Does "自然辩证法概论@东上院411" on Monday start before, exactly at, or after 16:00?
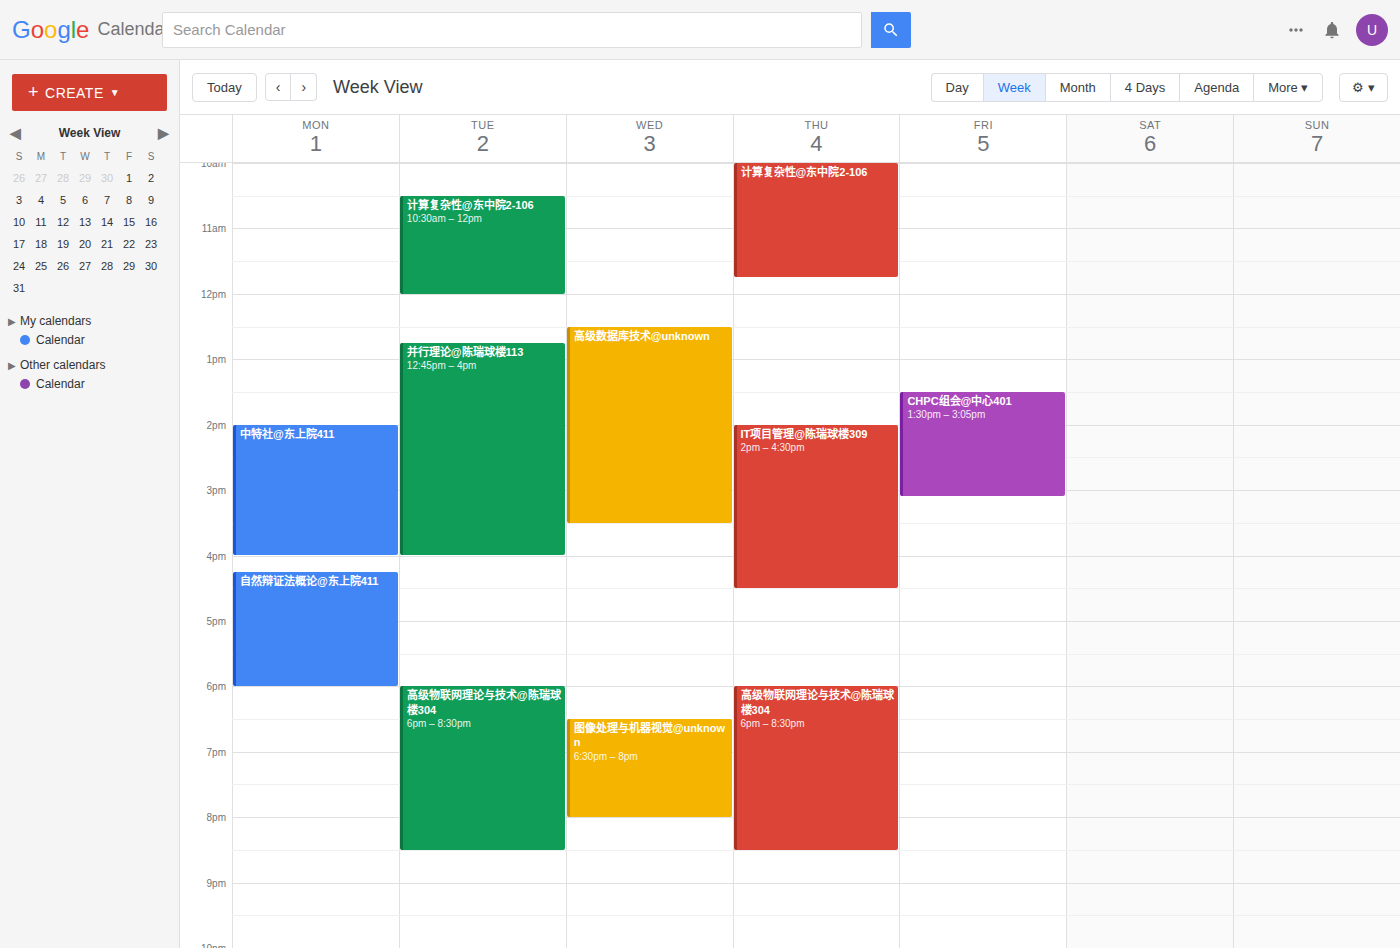
16:15 -- after 16:00, 15 minutes below the 16:00 line.